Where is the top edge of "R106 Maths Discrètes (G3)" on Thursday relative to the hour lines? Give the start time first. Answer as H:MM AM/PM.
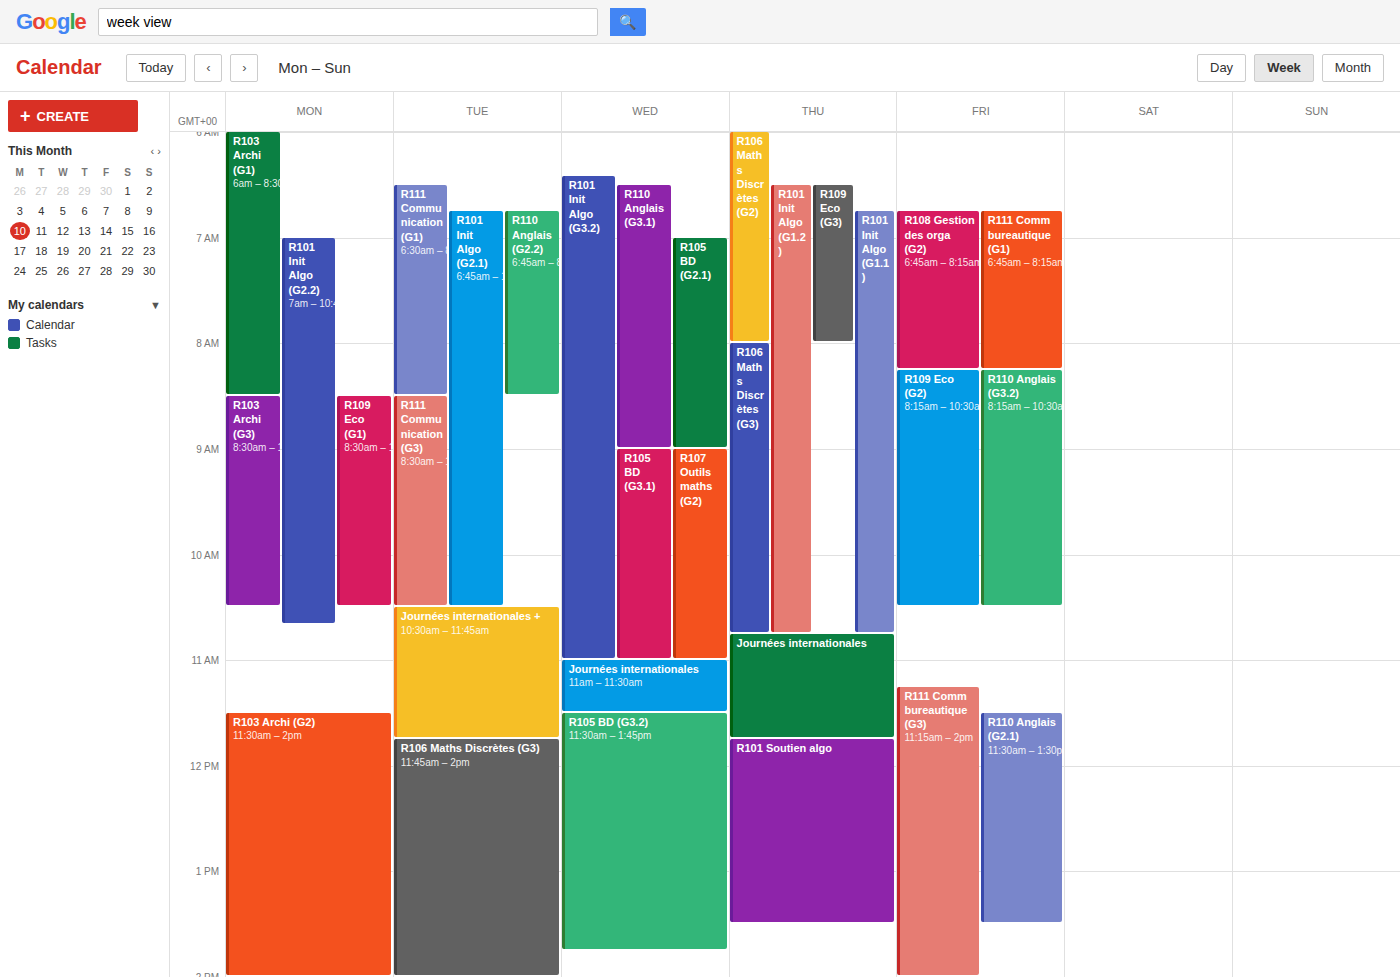
8:00 AM -- exactly on the 8 AM line.